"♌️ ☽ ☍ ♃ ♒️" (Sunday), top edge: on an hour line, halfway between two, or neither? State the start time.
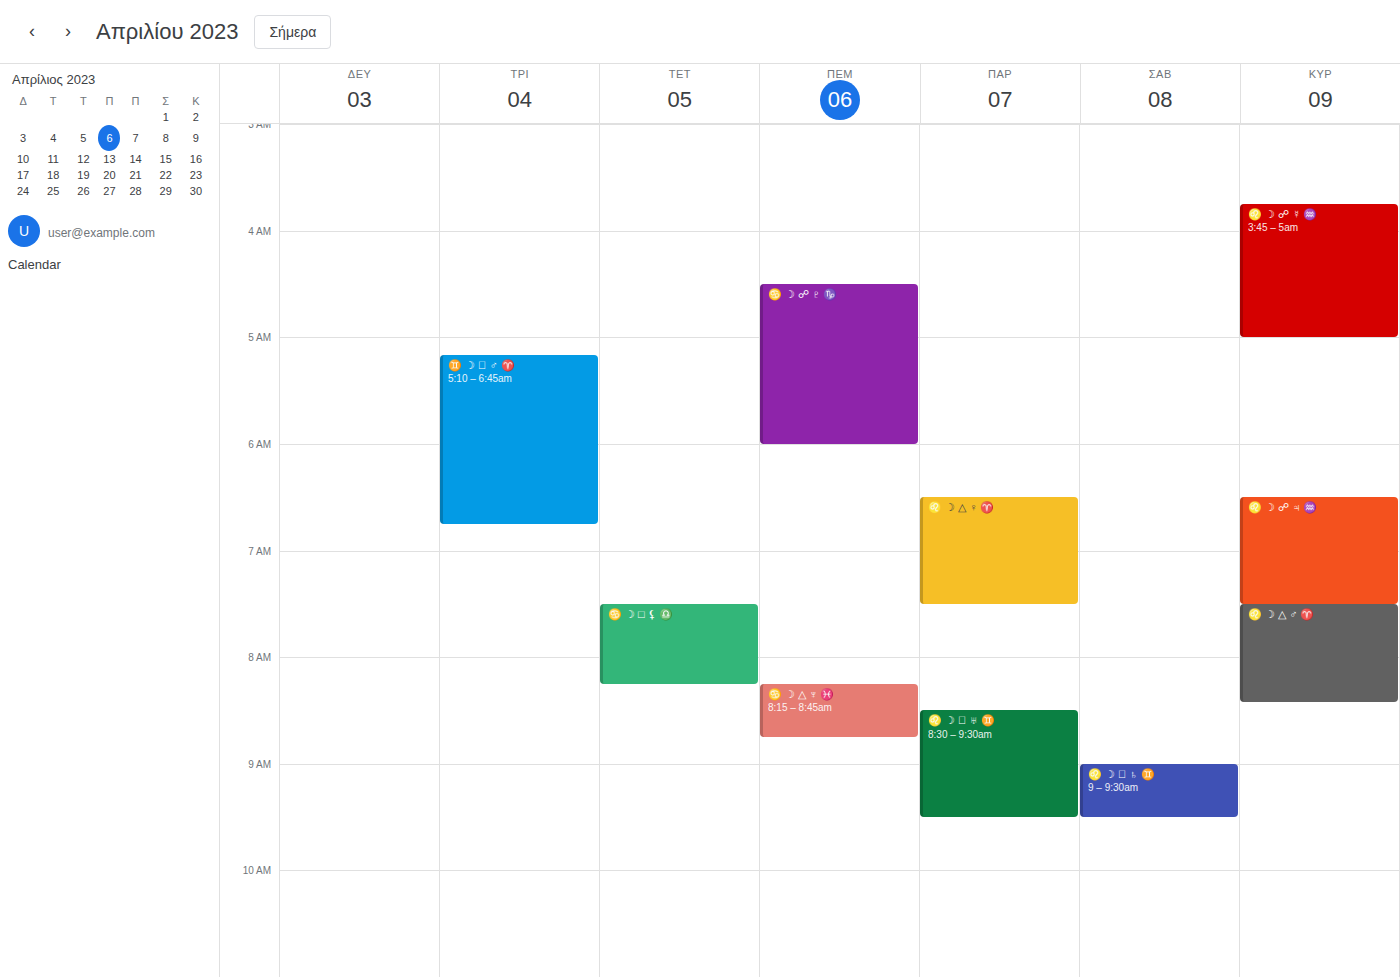
6:30 AM -- halfway between the 6 AM and 7 AM lines.